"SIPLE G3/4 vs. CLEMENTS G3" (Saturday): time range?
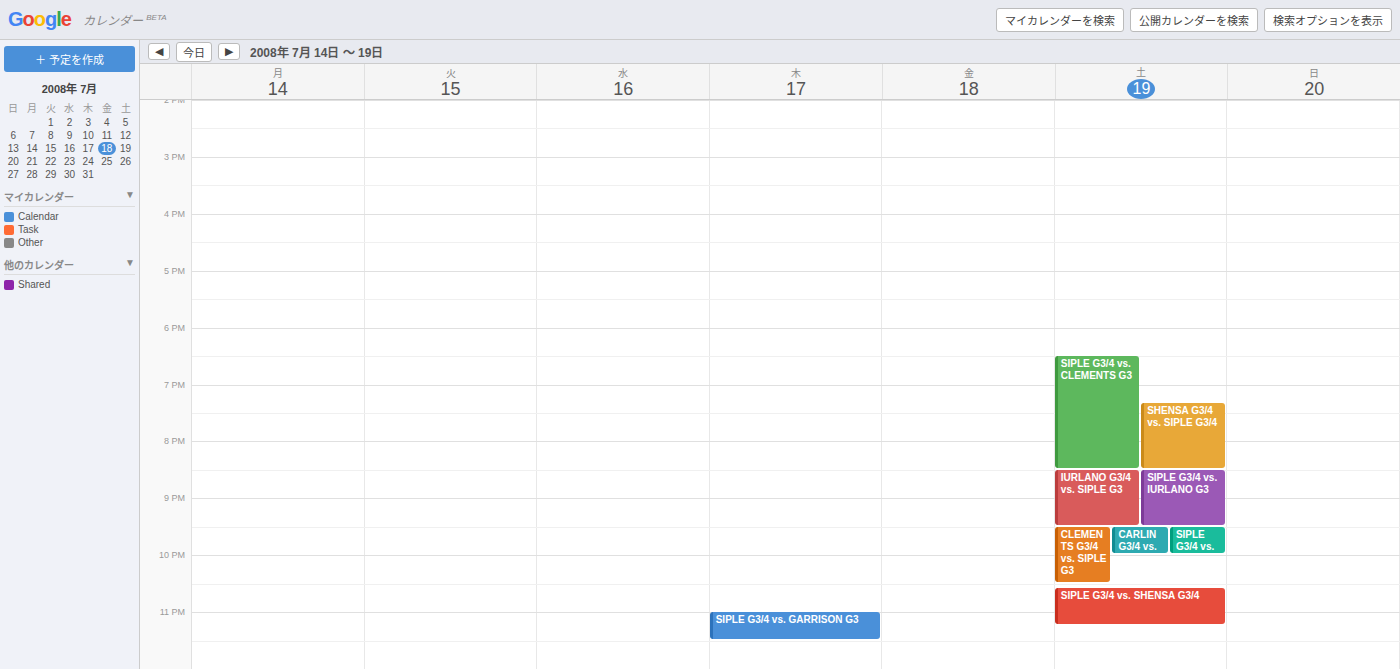
6:30 PM to 8:30 PM